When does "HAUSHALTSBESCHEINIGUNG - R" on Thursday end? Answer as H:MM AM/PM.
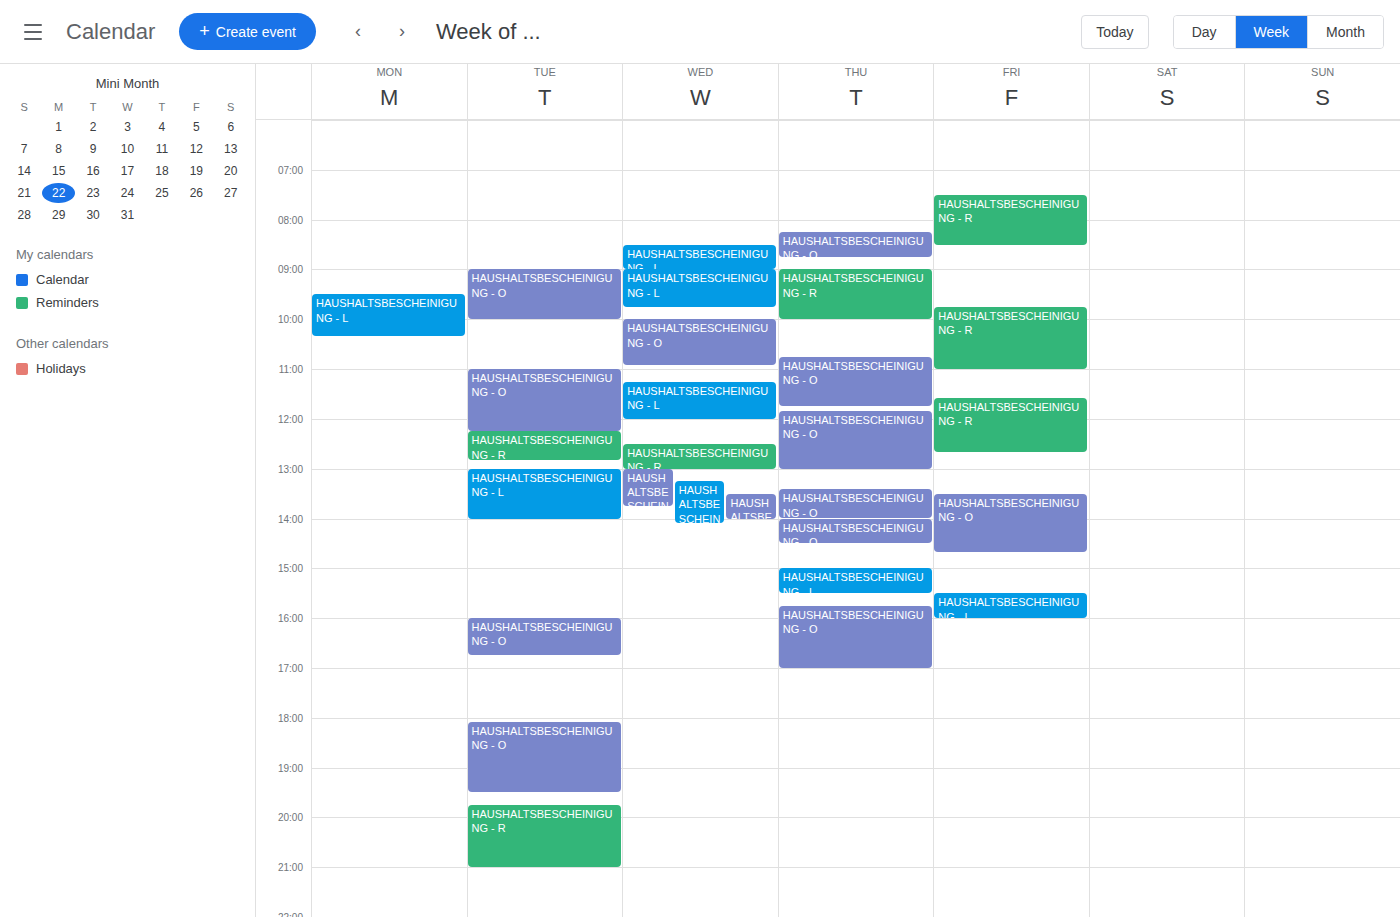
10:00 AM